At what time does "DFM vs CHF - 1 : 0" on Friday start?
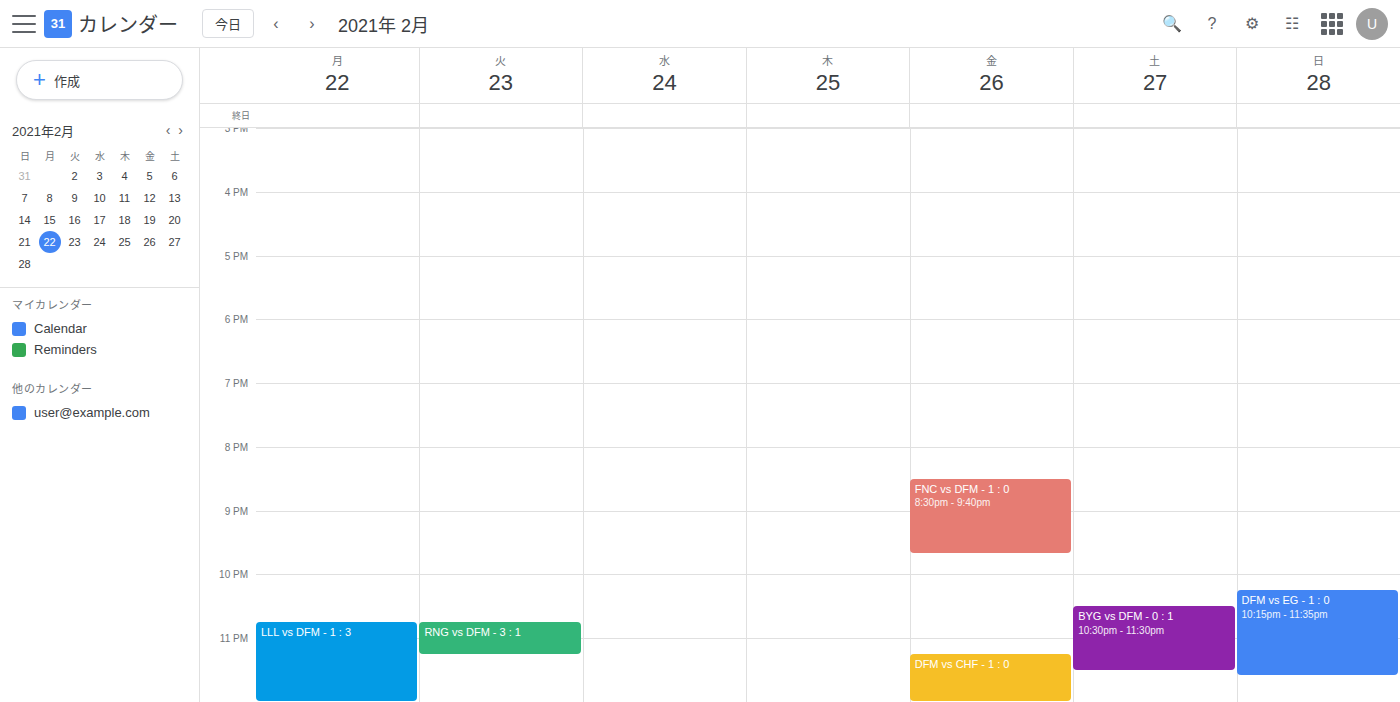
11:15 PM